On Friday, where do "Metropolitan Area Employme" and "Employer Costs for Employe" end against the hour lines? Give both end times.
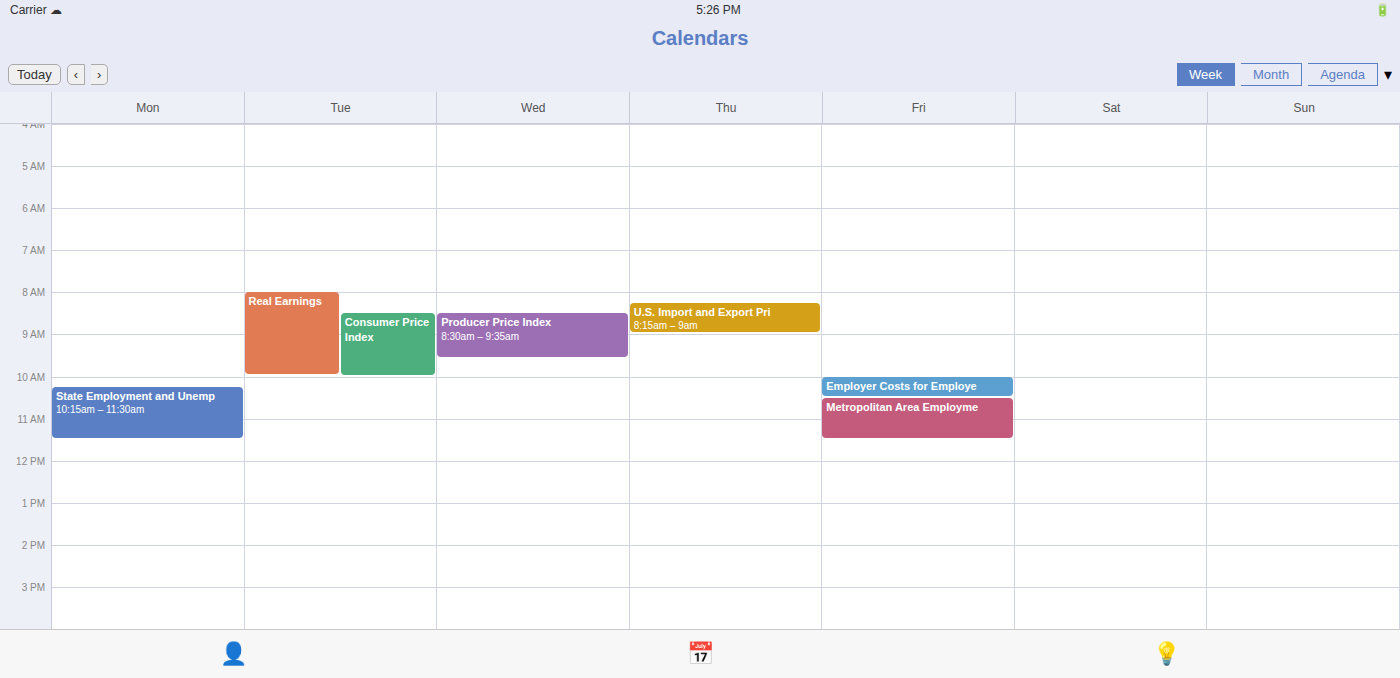
"Metropolitan Area Employme": 11:30 AM, halfway between the 11 AM and 12 PM lines. "Employer Costs for Employe": 10:30 AM, halfway between the 10 AM and 11 AM lines.